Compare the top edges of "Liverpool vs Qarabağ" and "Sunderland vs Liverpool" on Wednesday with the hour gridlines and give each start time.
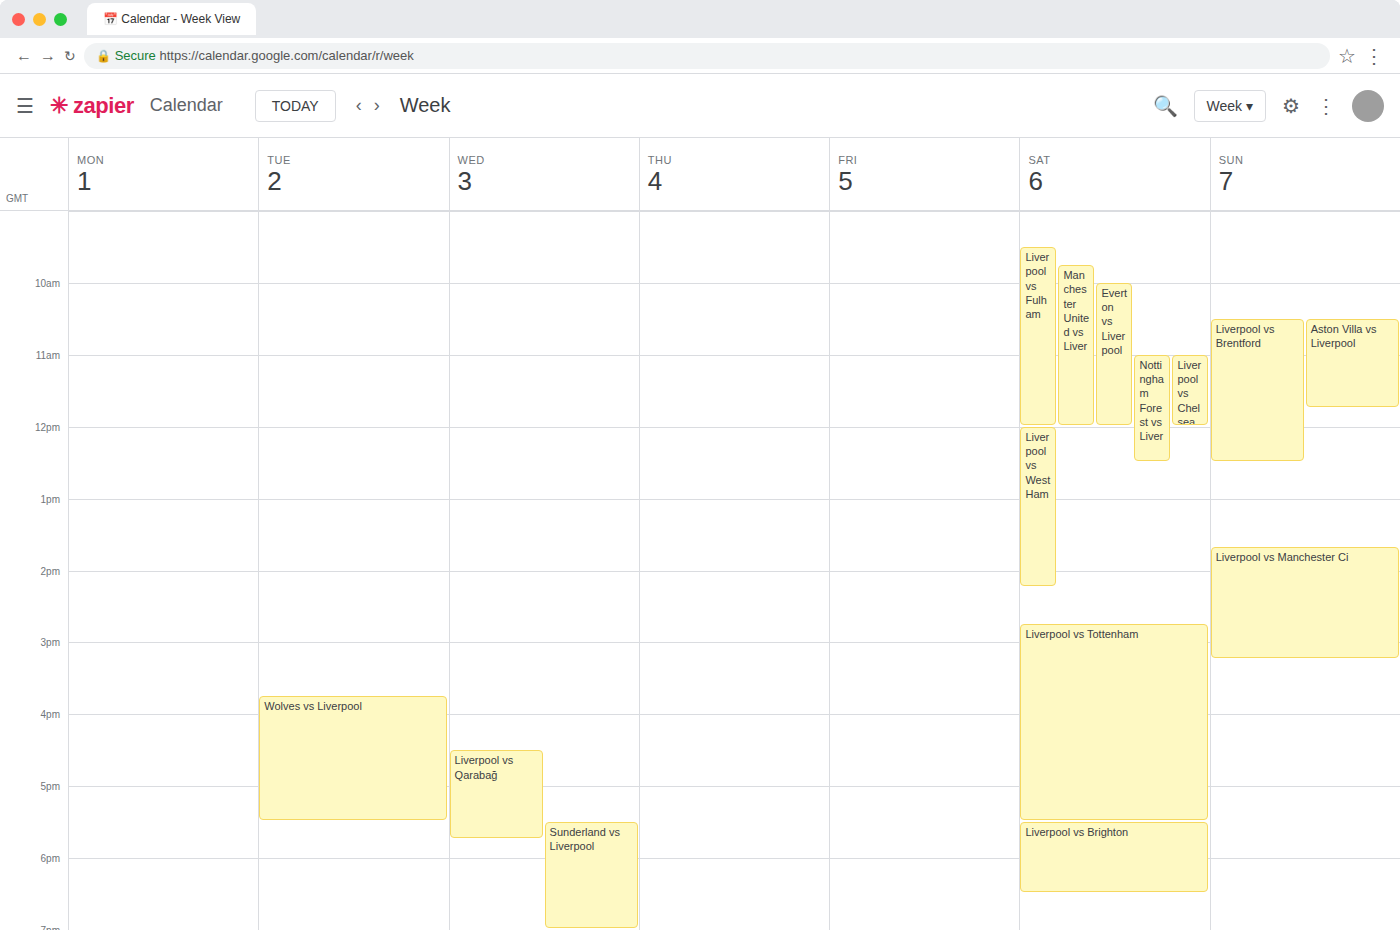
"Liverpool vs Qarabağ": 4:30 PM, halfway between the 4 PM and 5 PM lines. "Sunderland vs Liverpool": 5:30 PM, halfway between the 5 PM and 6 PM lines.